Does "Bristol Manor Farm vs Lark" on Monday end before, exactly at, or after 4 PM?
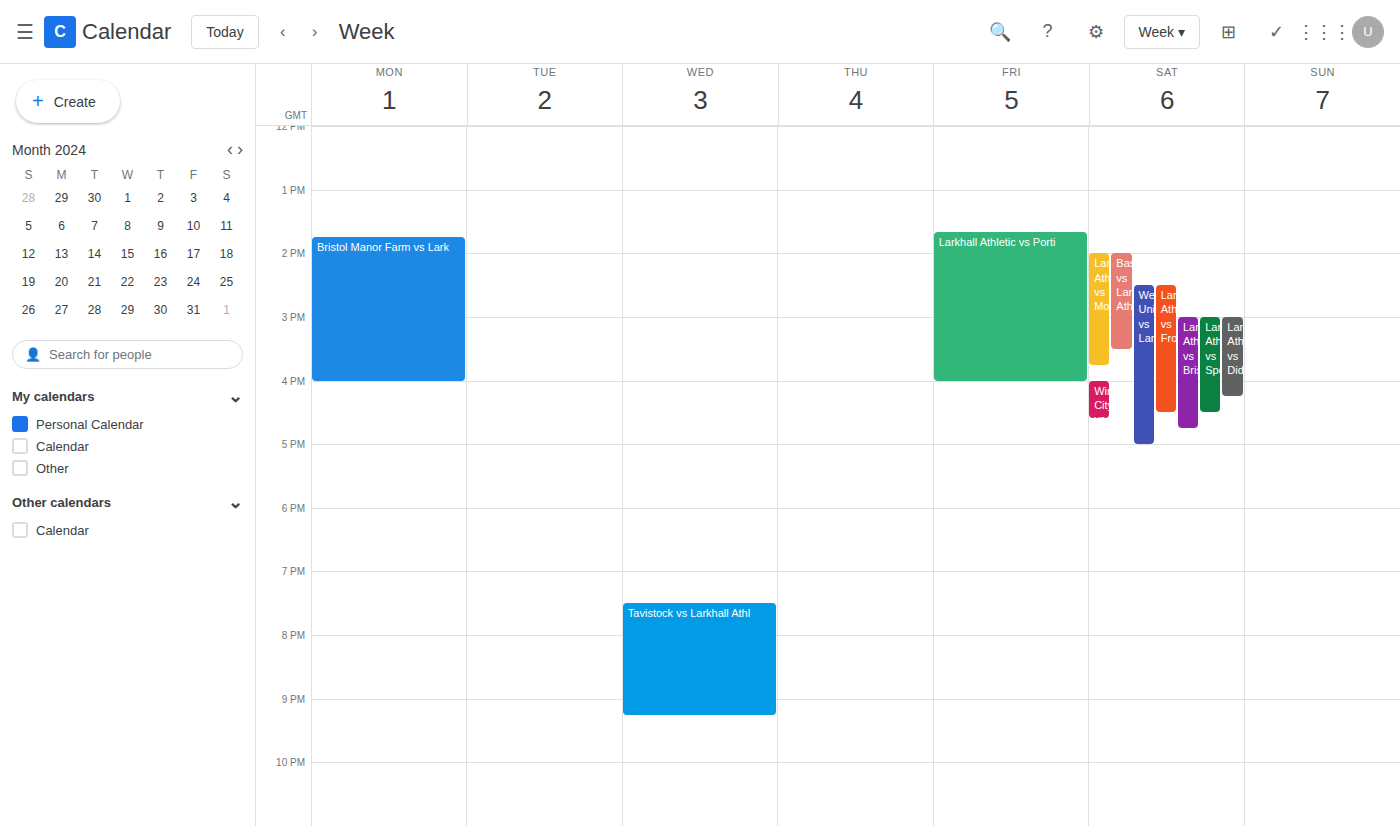
4:00 PM -- exactly at 4 PM, on the 4 PM line.